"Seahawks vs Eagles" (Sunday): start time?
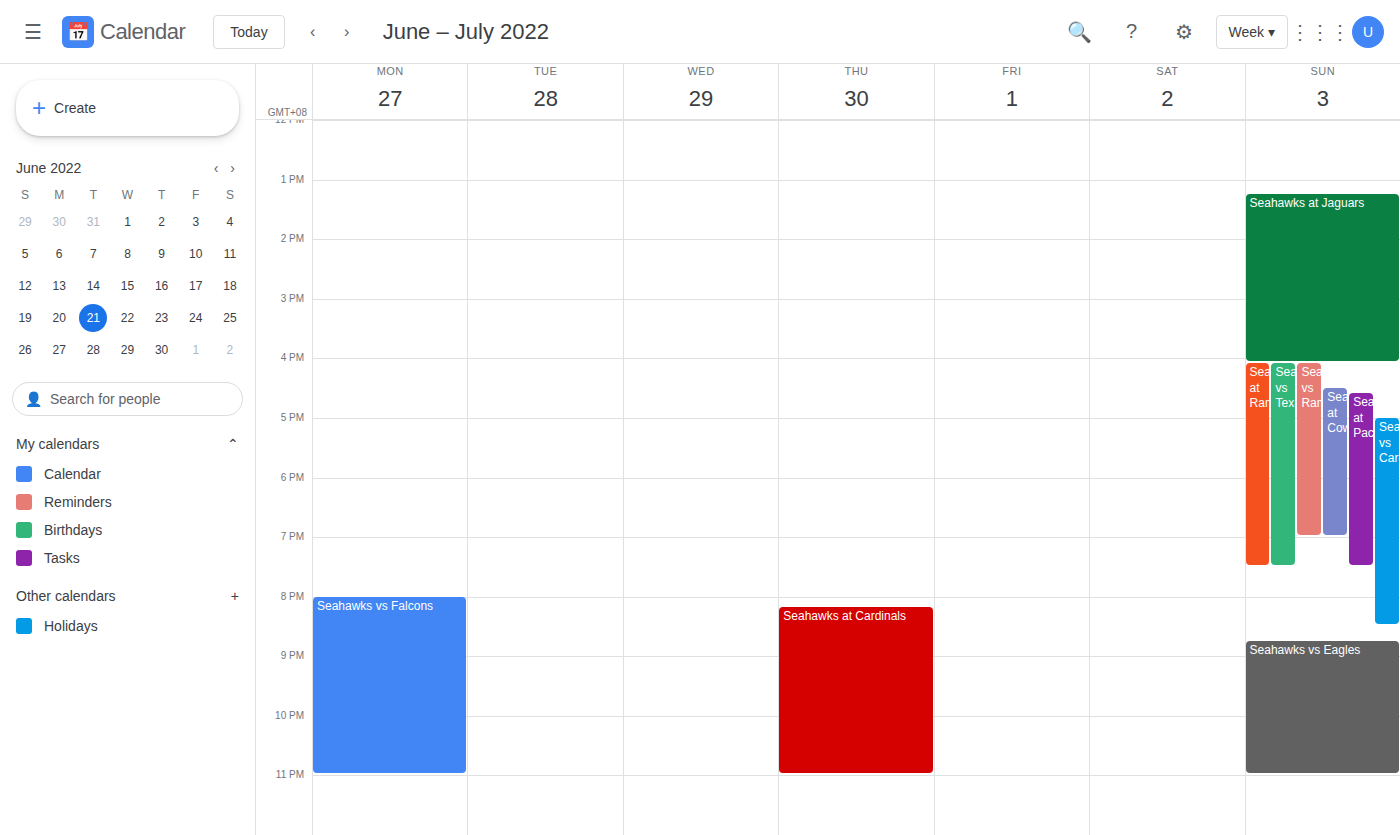
8:45 PM